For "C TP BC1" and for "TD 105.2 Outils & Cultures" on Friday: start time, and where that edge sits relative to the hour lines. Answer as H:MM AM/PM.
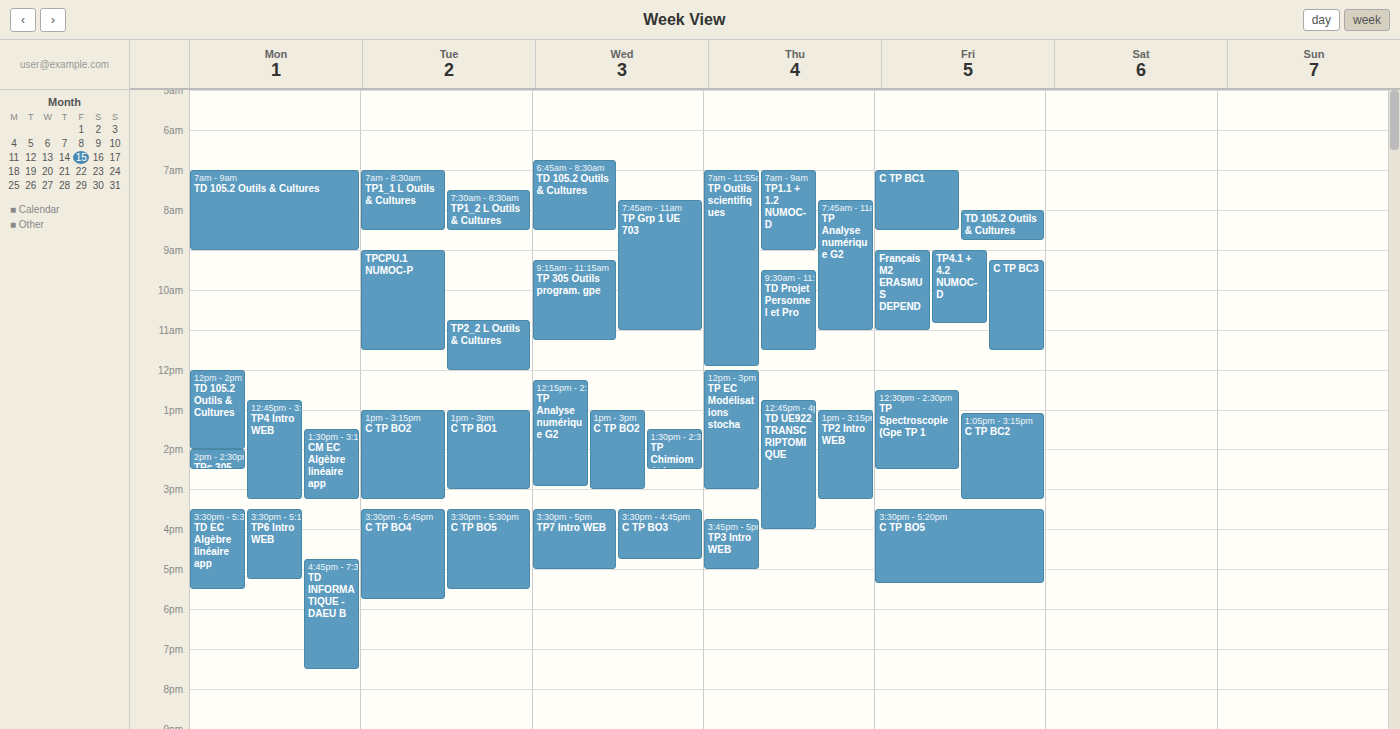
"C TP BC1": 7:00 AM, exactly on the 7 AM line. "TD 105.2 Outils & Cultures": 8:00 AM, exactly on the 8 AM line.